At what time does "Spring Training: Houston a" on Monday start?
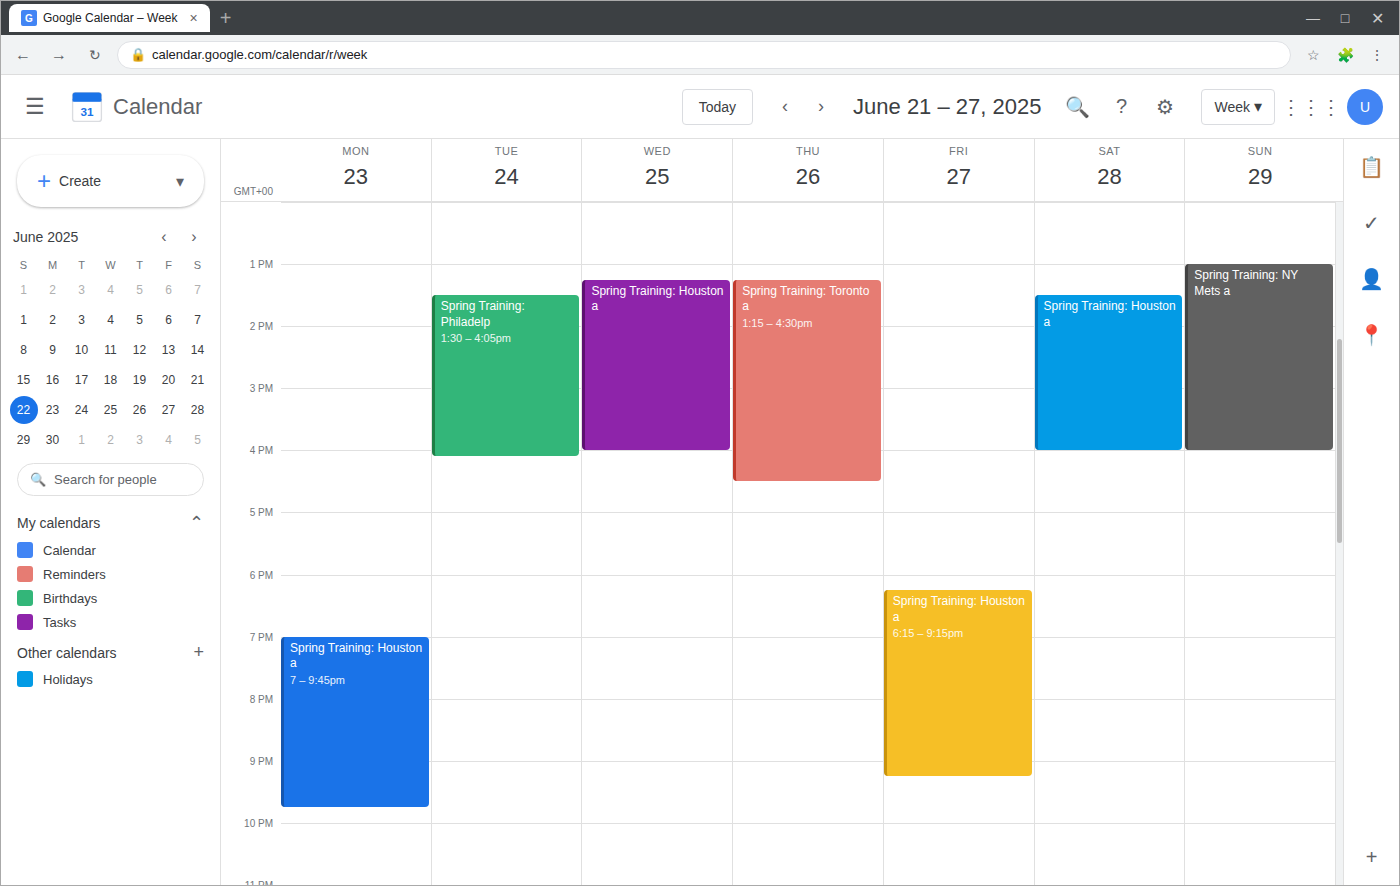
7:00 PM